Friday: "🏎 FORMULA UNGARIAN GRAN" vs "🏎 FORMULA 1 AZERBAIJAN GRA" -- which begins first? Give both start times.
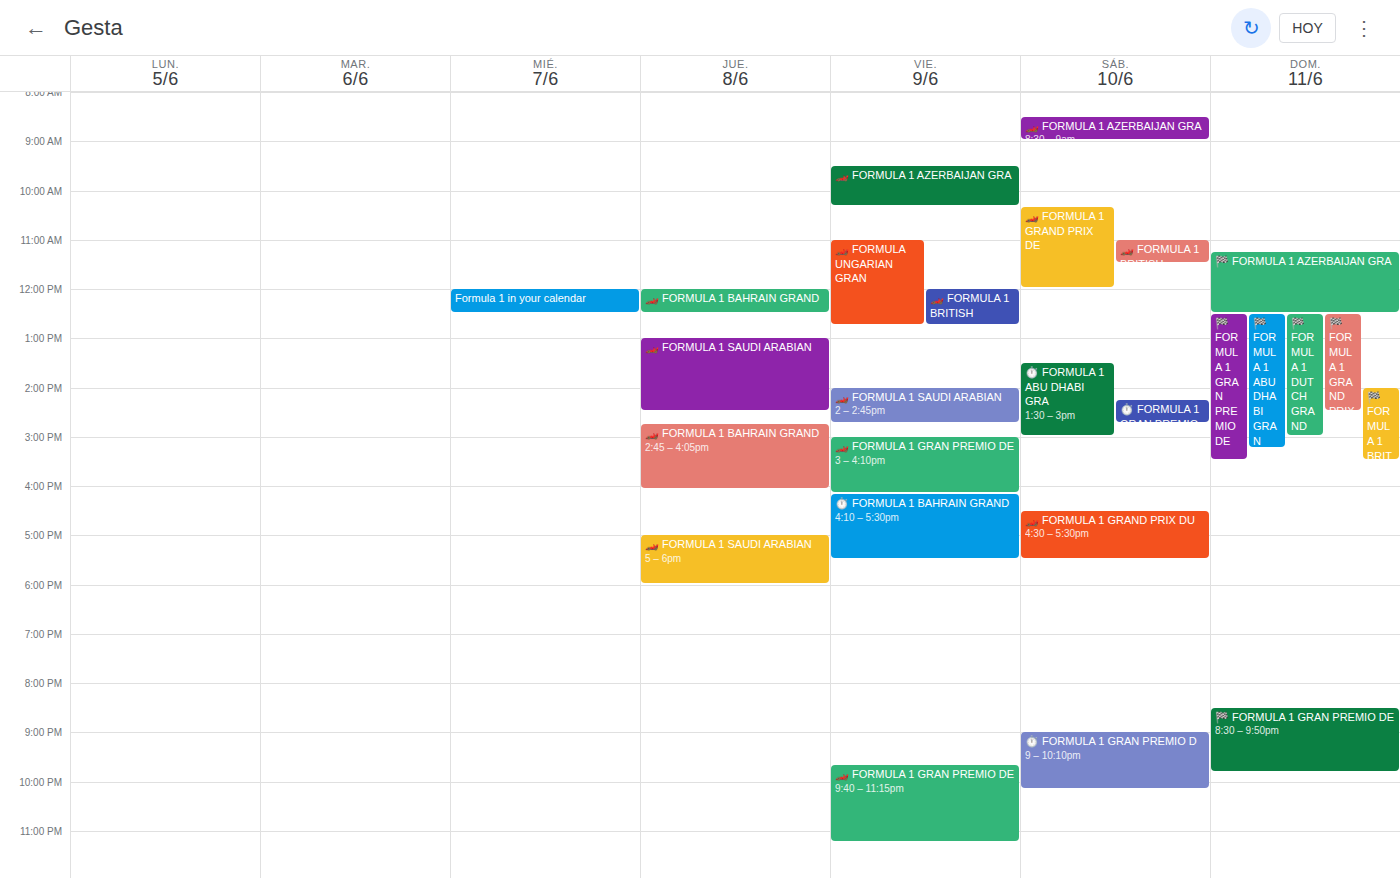
"🏎 FORMULA 1 AZERBAIJAN GRA" 9:30 AM; "🏎 FORMULA UNGARIAN GRAN" 11:00 AM.